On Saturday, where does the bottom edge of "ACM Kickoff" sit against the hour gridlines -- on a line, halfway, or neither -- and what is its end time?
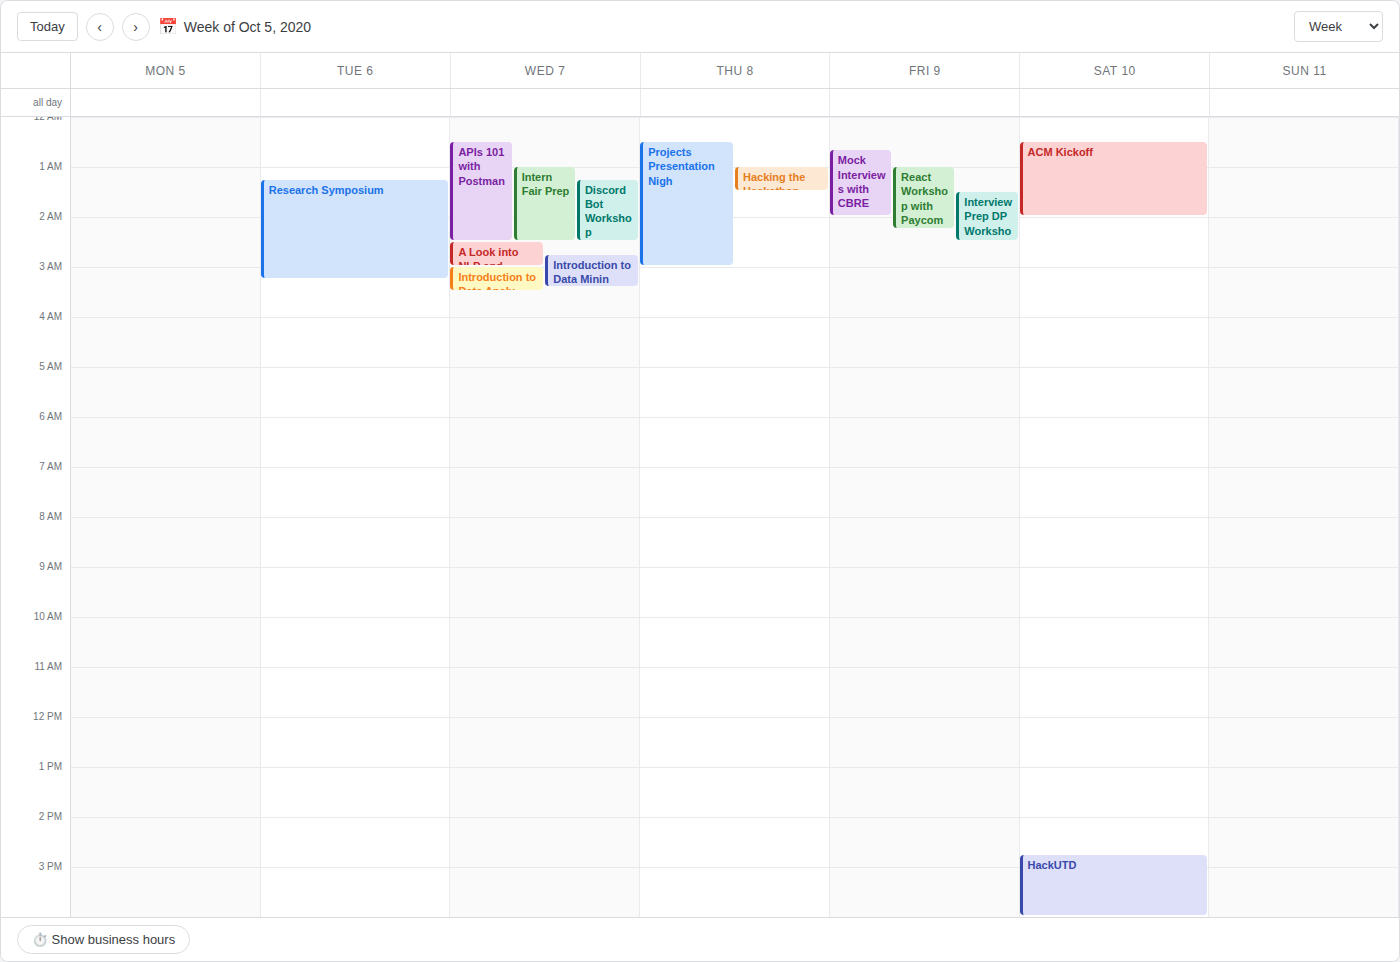
2:00 AM -- exactly on the 2 AM line.